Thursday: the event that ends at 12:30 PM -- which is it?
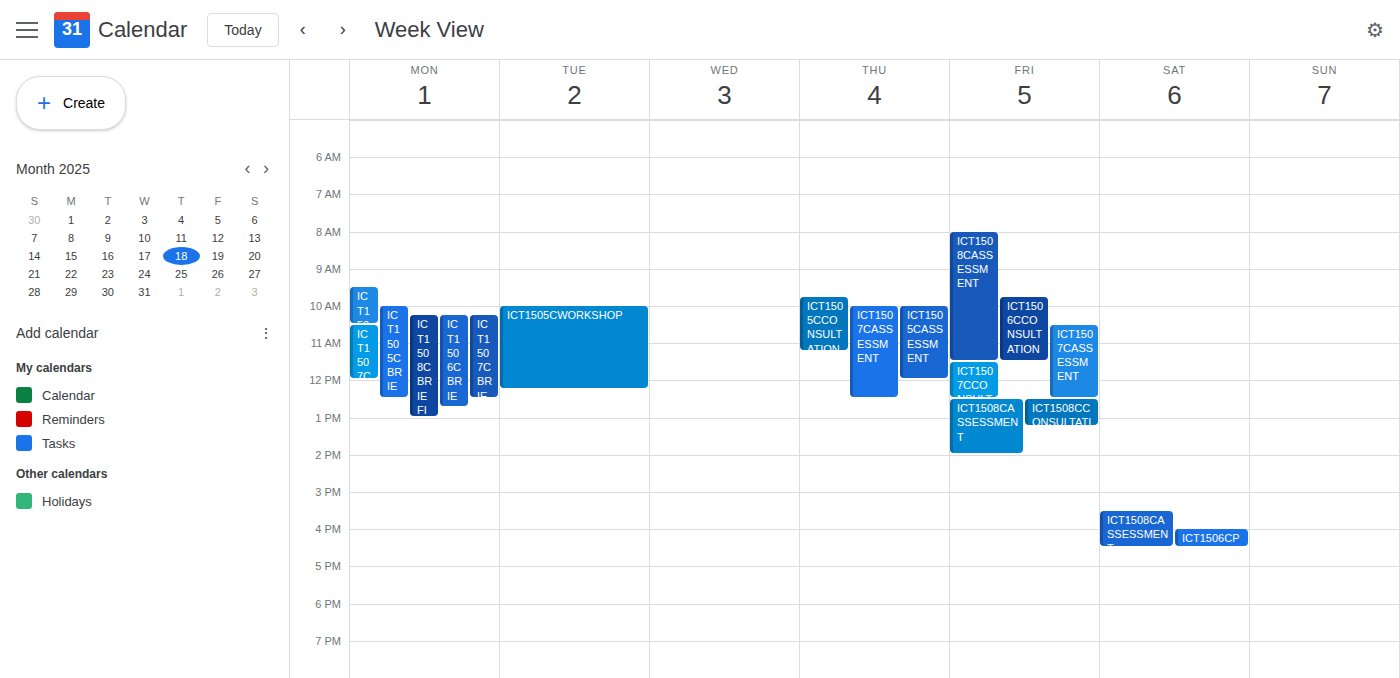
"ICT1507CASSESSMENT"